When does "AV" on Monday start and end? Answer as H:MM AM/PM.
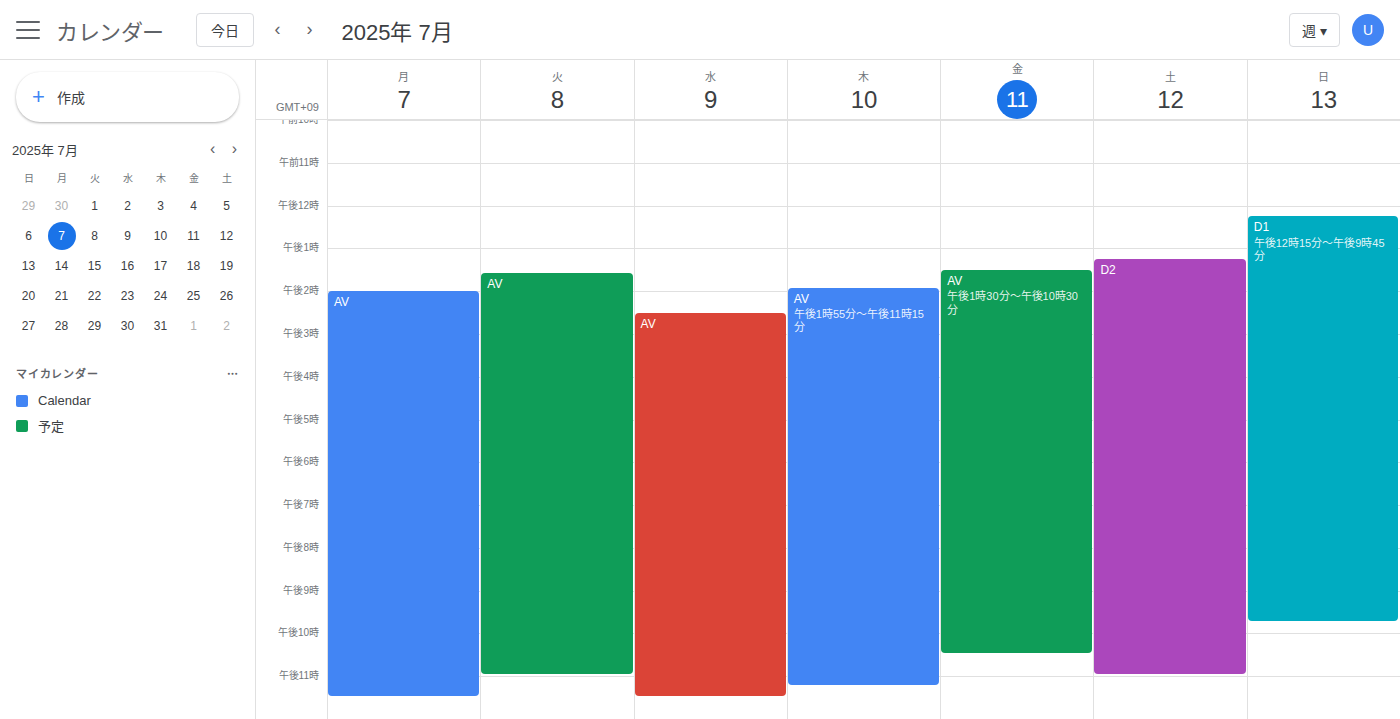
2:00 PM to 11:30 PM